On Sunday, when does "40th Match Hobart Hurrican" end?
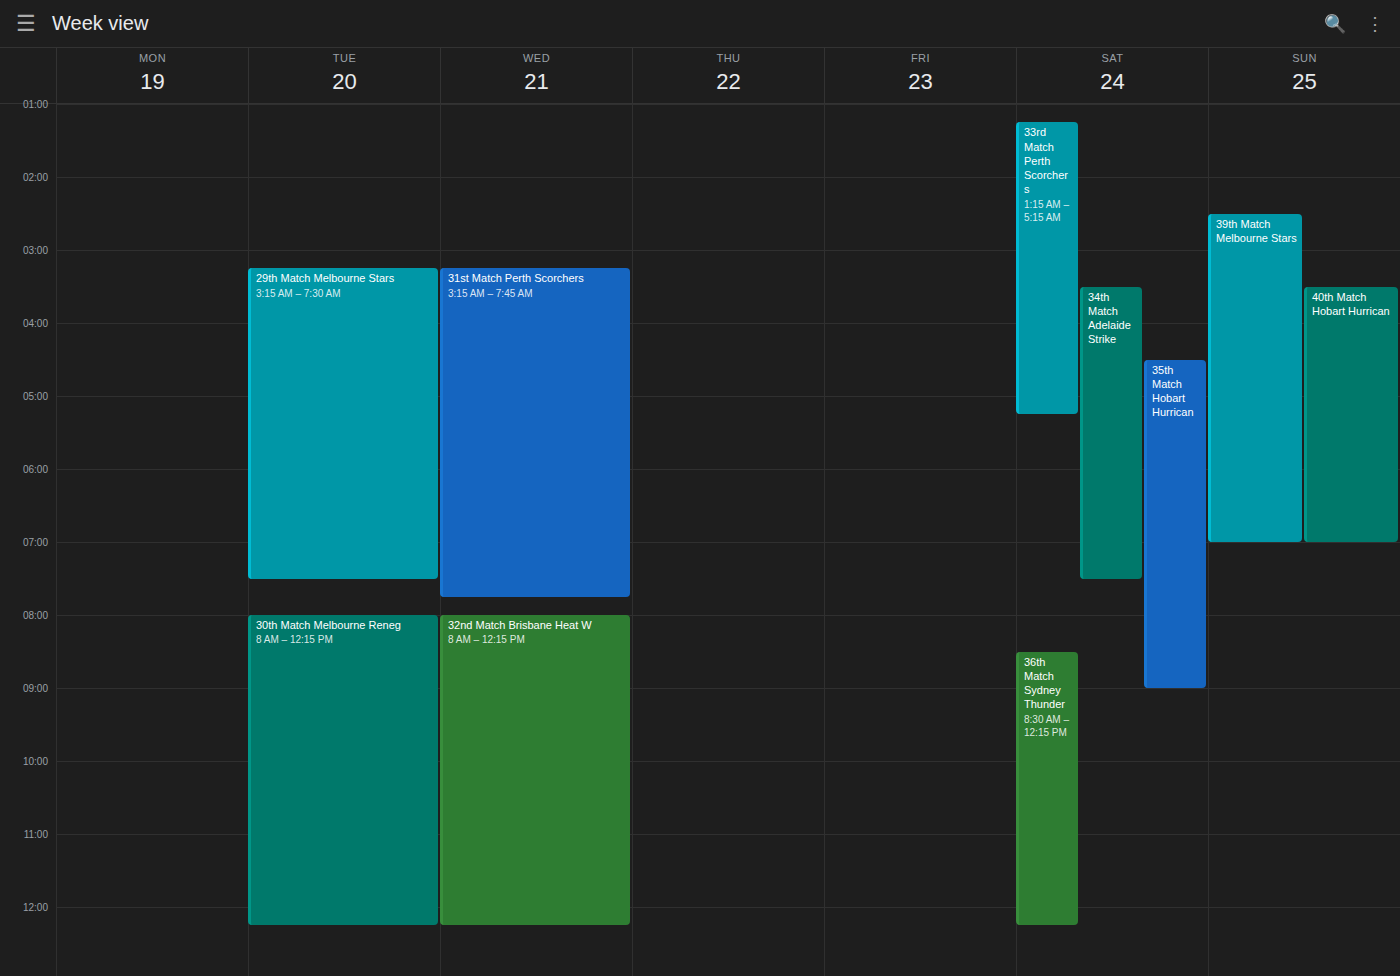
7:00 AM